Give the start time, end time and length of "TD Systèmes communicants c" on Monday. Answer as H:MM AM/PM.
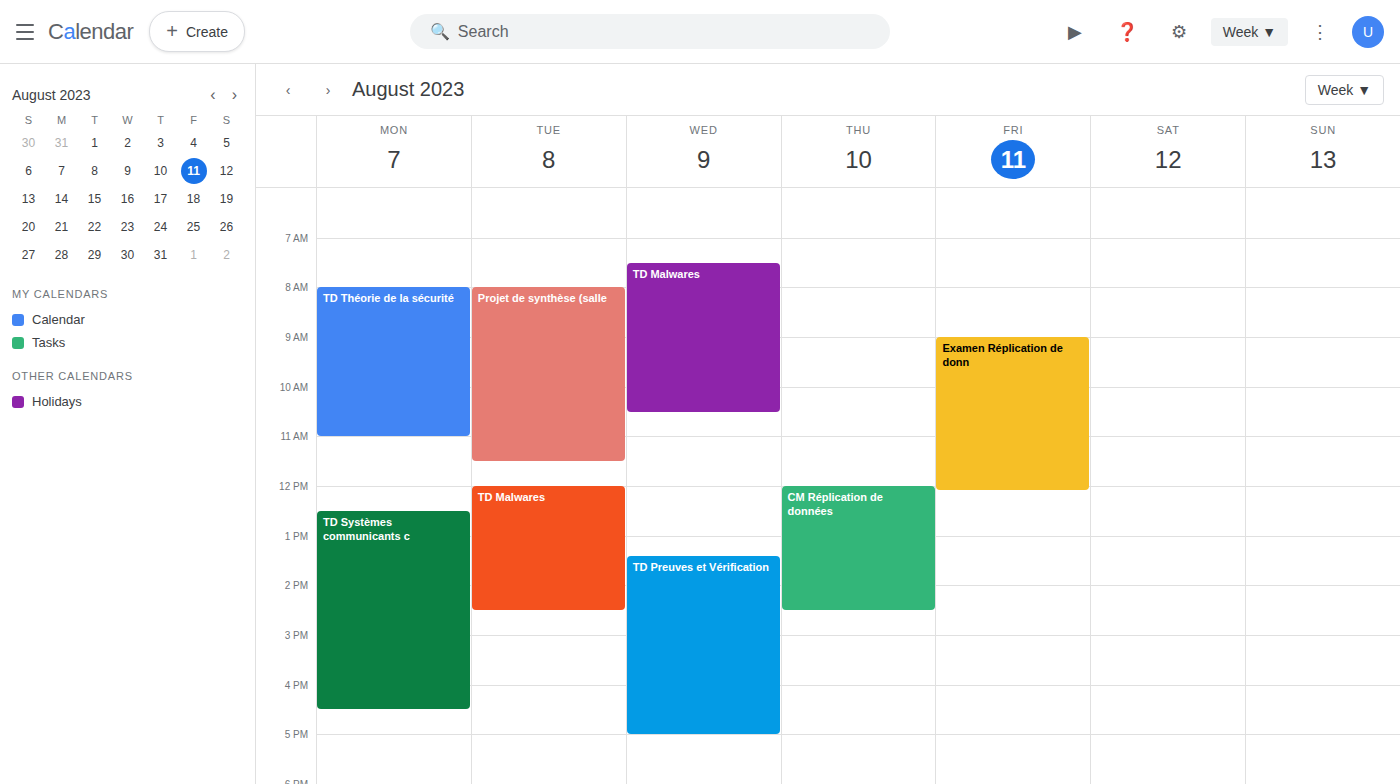
12:30 PM to 4:30 PM, 4 hours